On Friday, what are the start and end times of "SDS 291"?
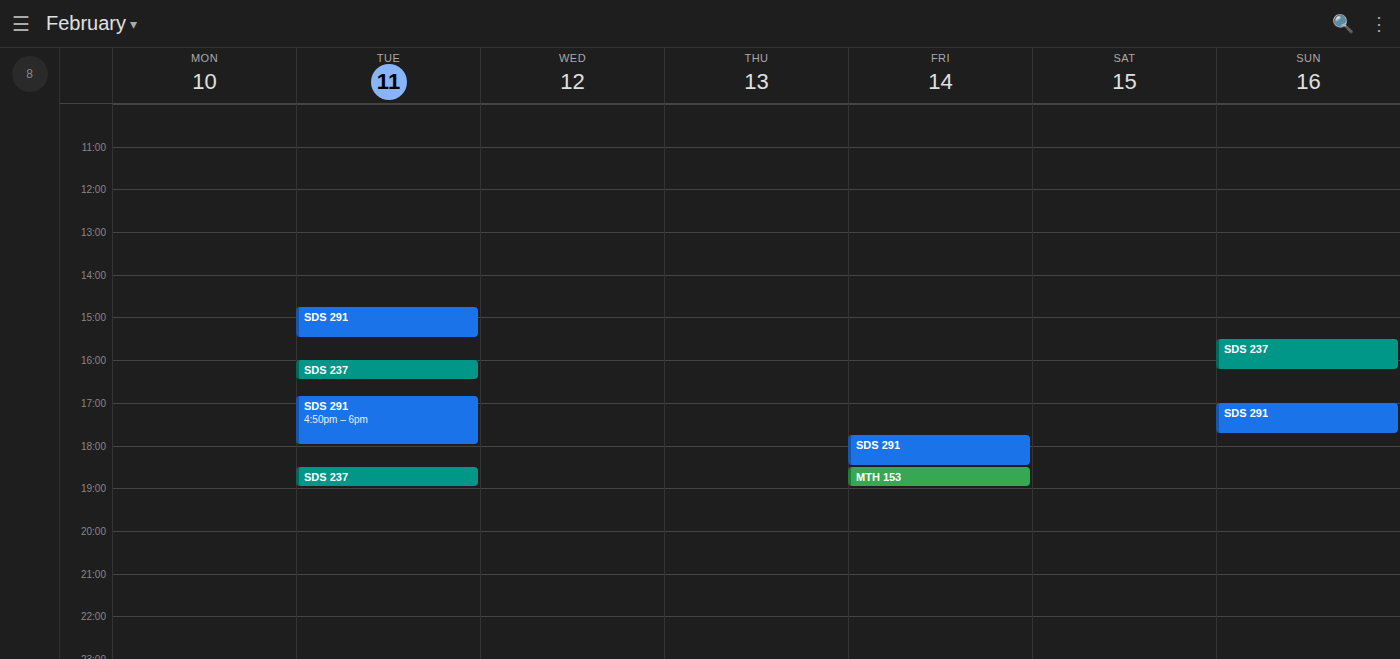
5:45 PM to 6:30 PM